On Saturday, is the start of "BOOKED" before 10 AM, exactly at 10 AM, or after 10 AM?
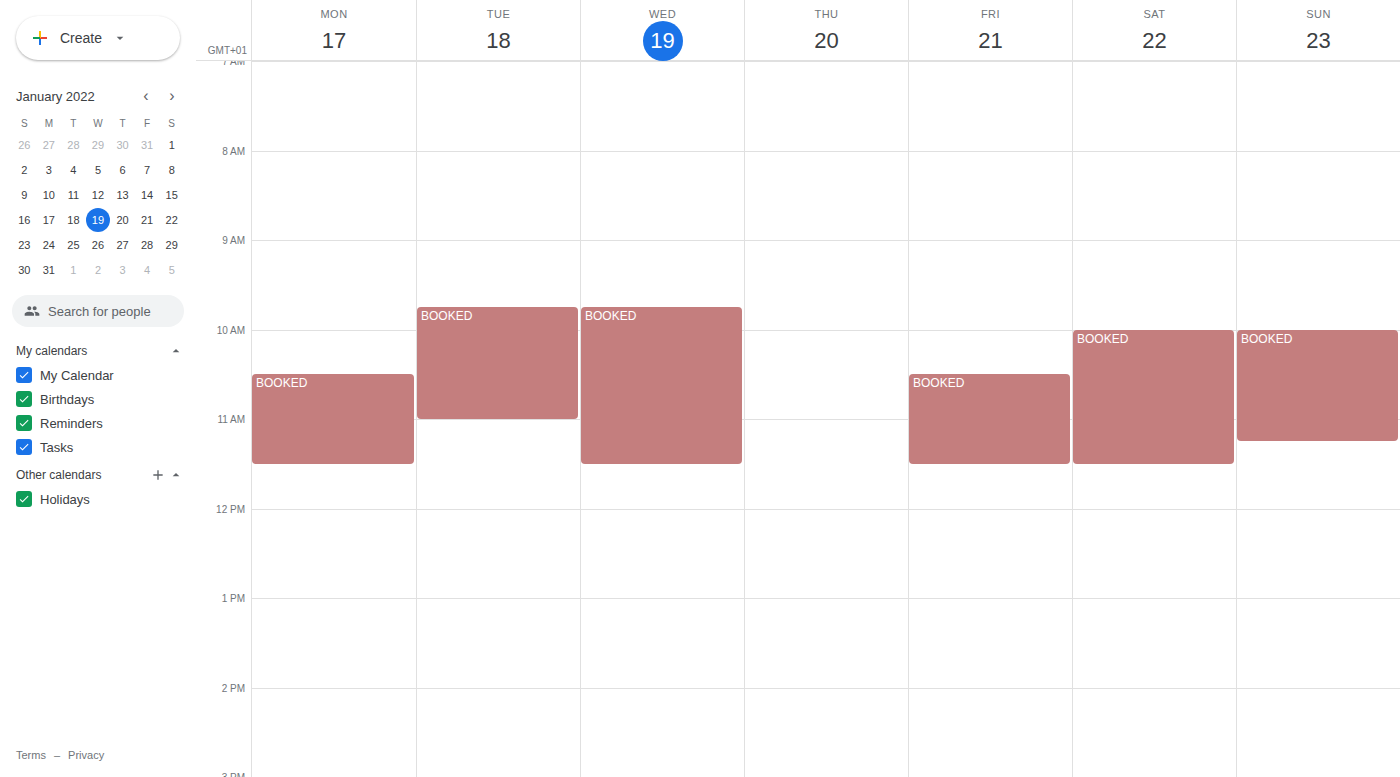
10:00 AM -- exactly at 10 AM, on the 10 AM line.